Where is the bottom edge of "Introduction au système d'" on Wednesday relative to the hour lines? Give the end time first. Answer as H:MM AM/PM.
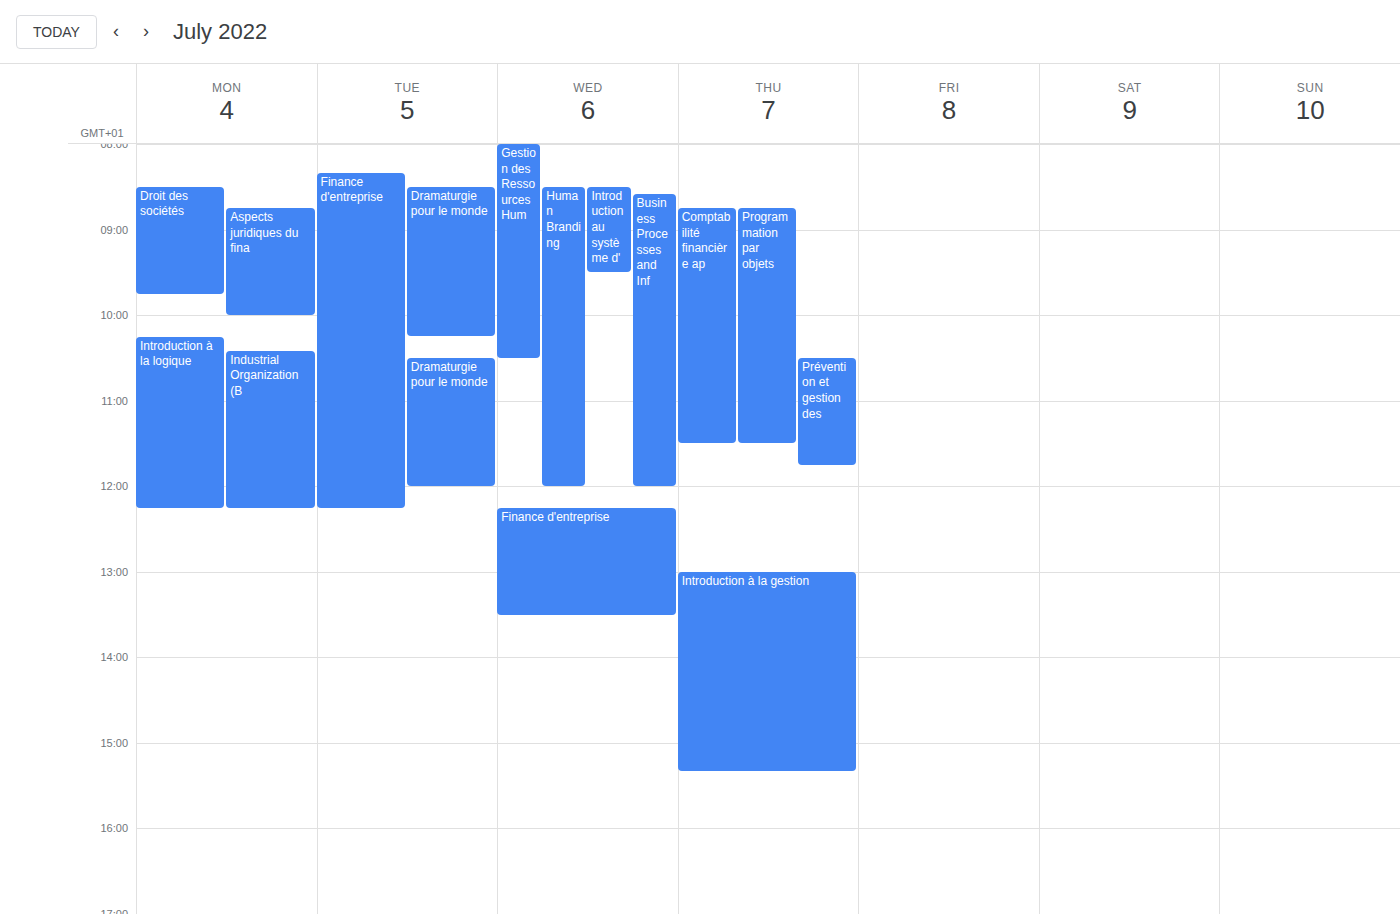
9:30 AM -- halfway between the 9 AM and 10 AM lines.